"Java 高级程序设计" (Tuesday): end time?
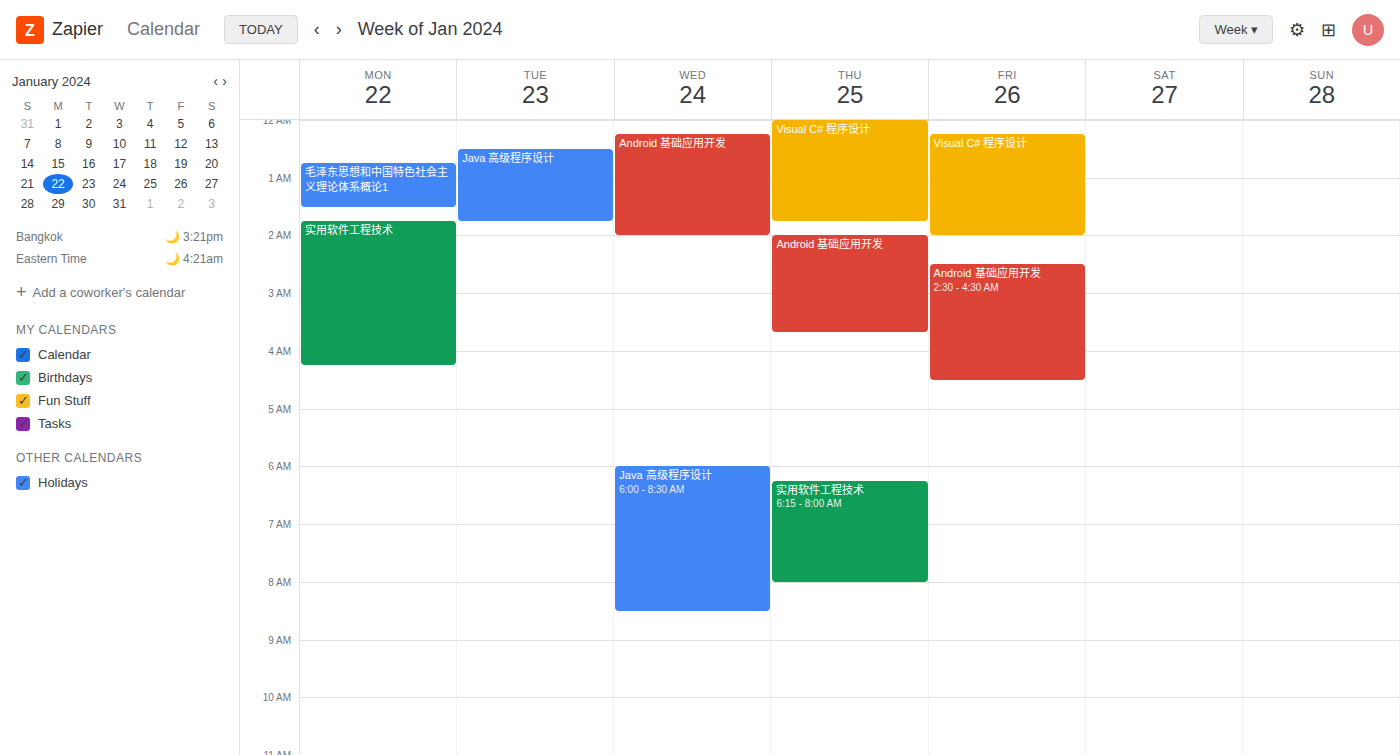
1:45 AM